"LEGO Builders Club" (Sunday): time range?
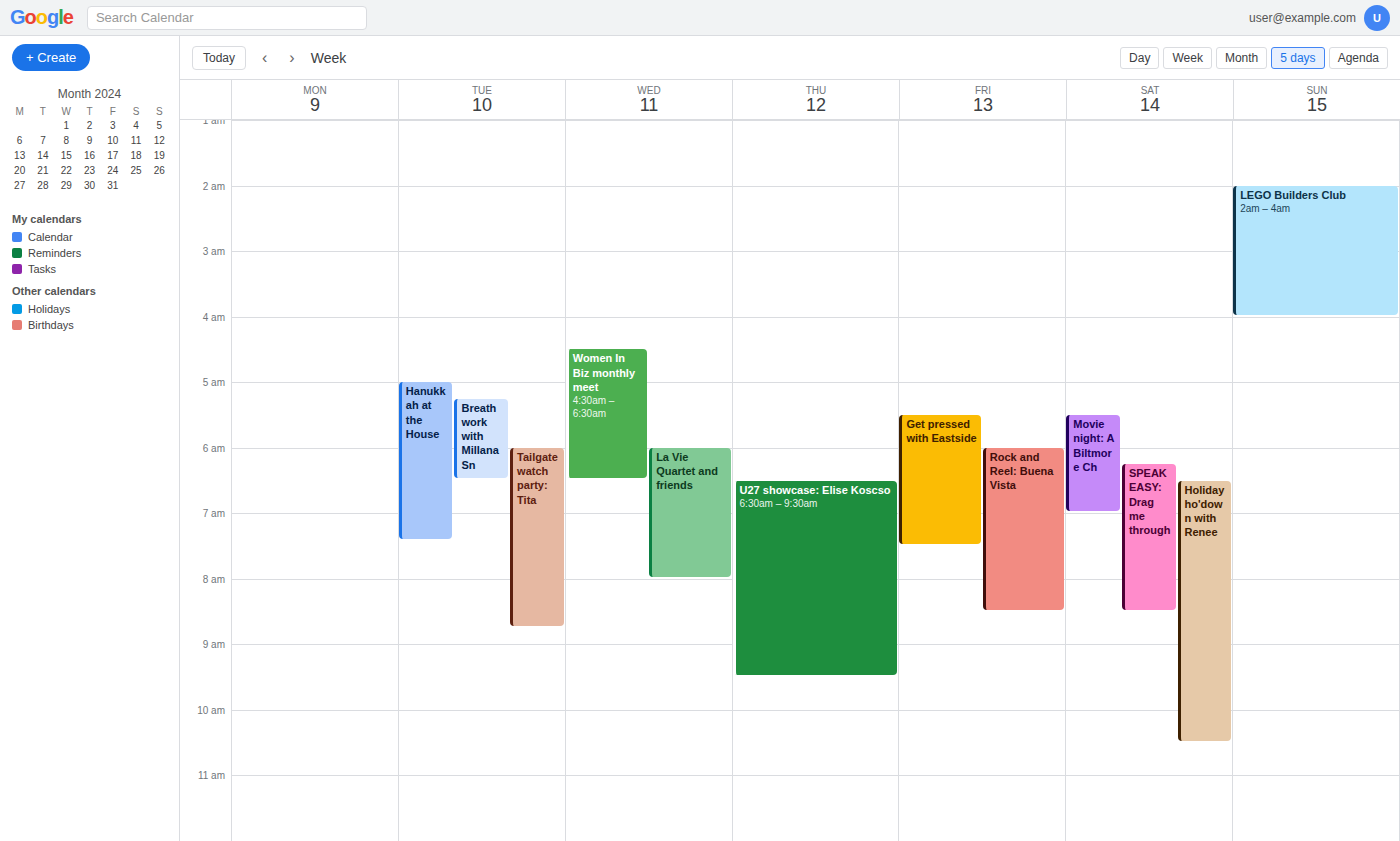
2:00 AM to 4:00 AM